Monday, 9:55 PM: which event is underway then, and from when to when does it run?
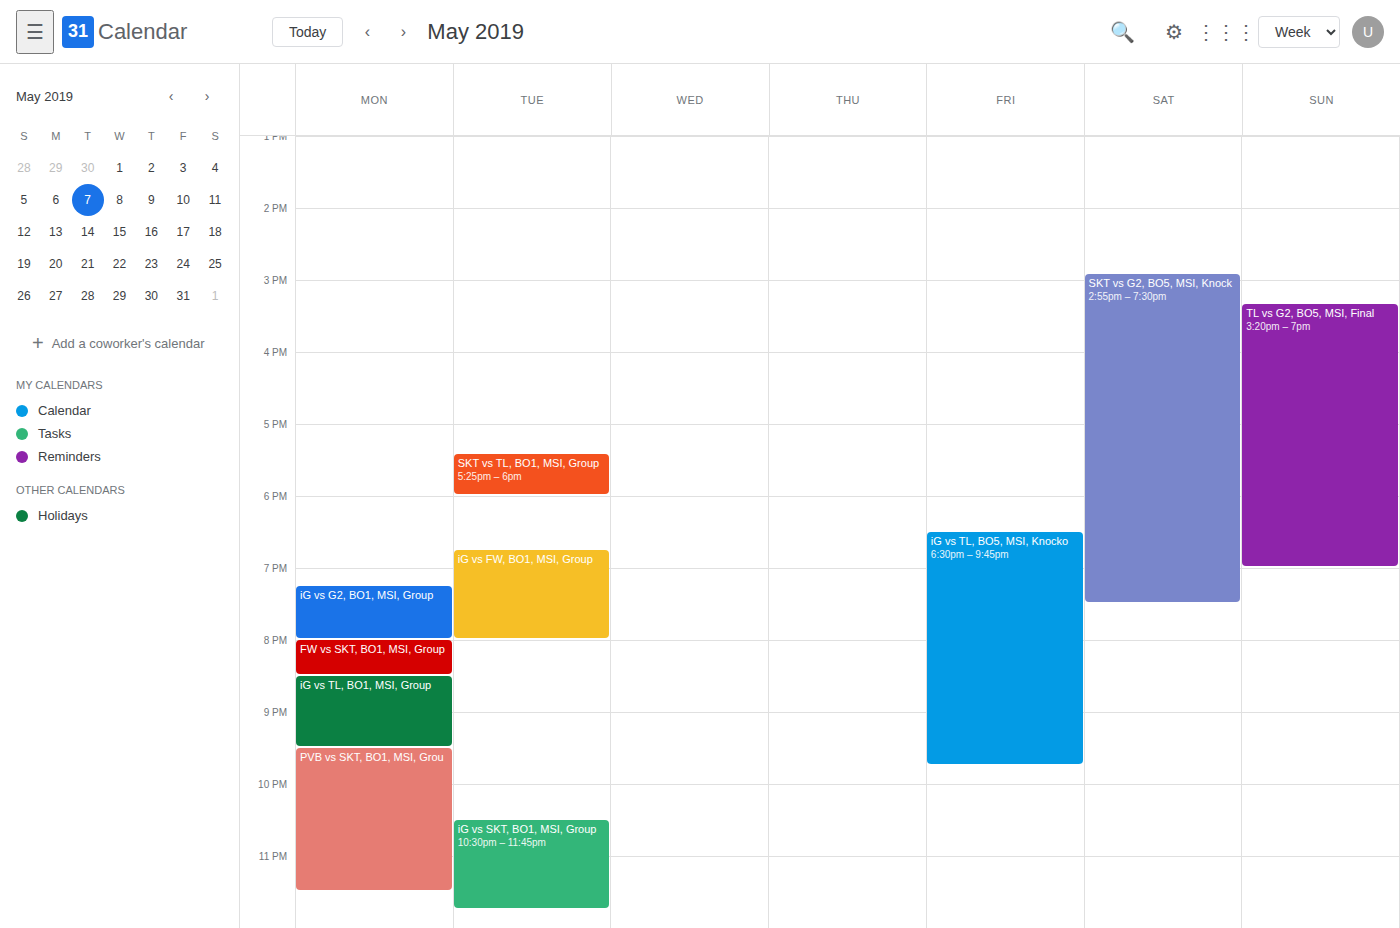
"PVB vs SKT, BO1, MSI, Grou", 9:30 PM to 11:30 PM